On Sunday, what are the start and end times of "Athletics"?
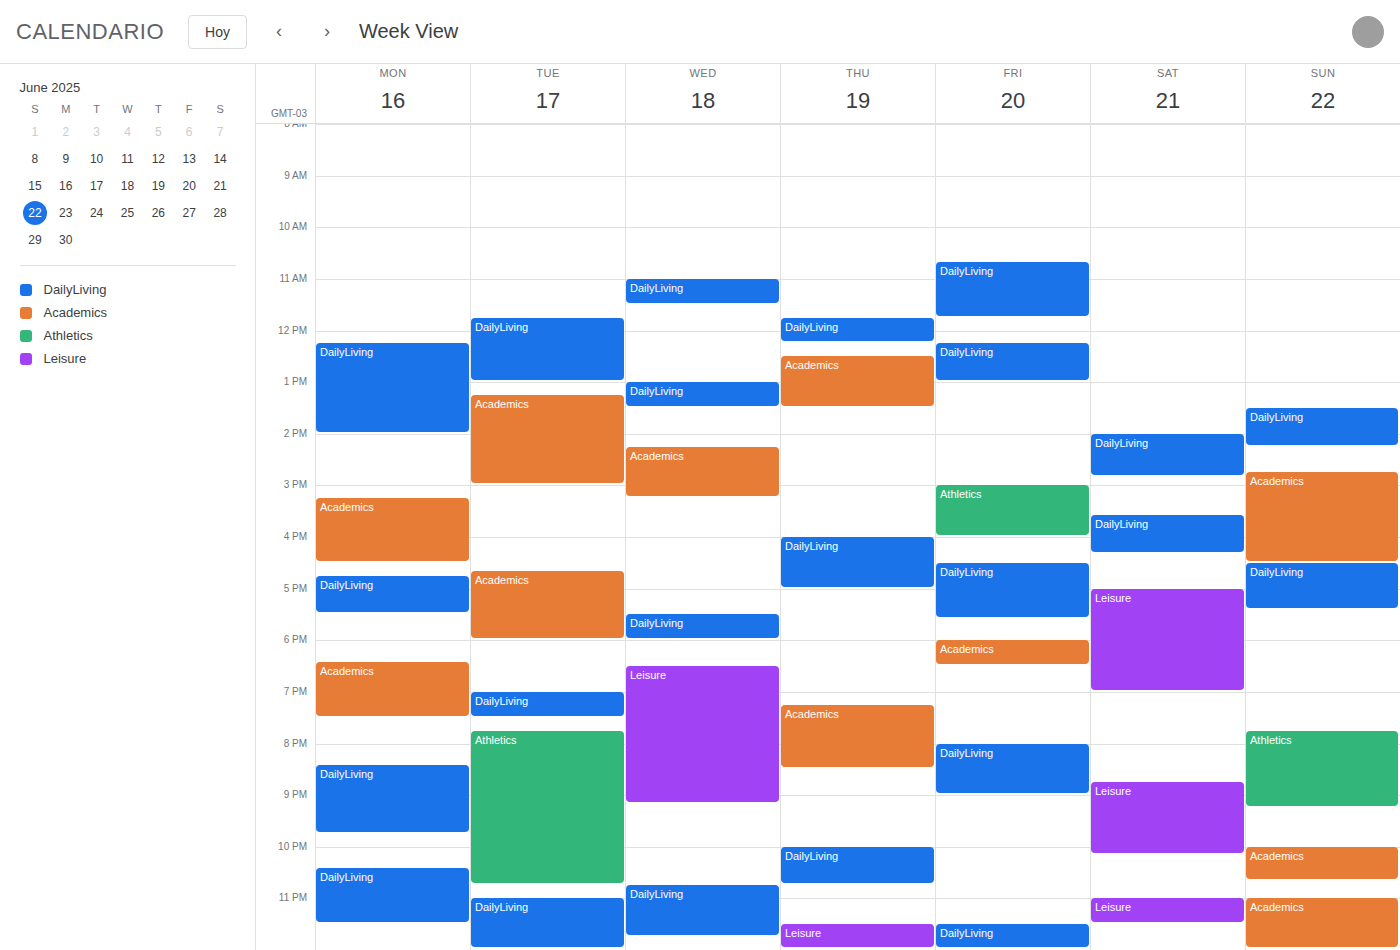
19:45 to 21:15